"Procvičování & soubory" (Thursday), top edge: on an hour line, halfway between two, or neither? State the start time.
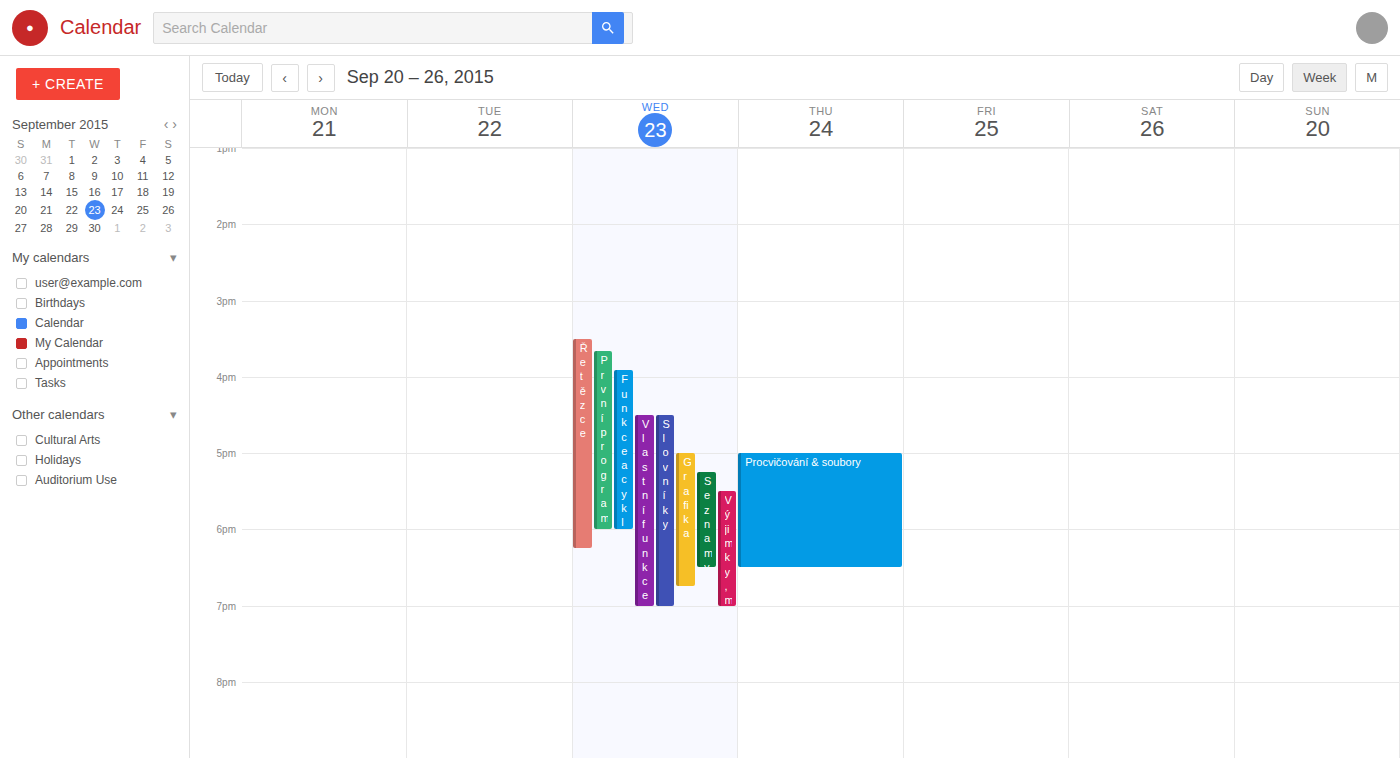
5:00 PM -- exactly on the 5 PM line.